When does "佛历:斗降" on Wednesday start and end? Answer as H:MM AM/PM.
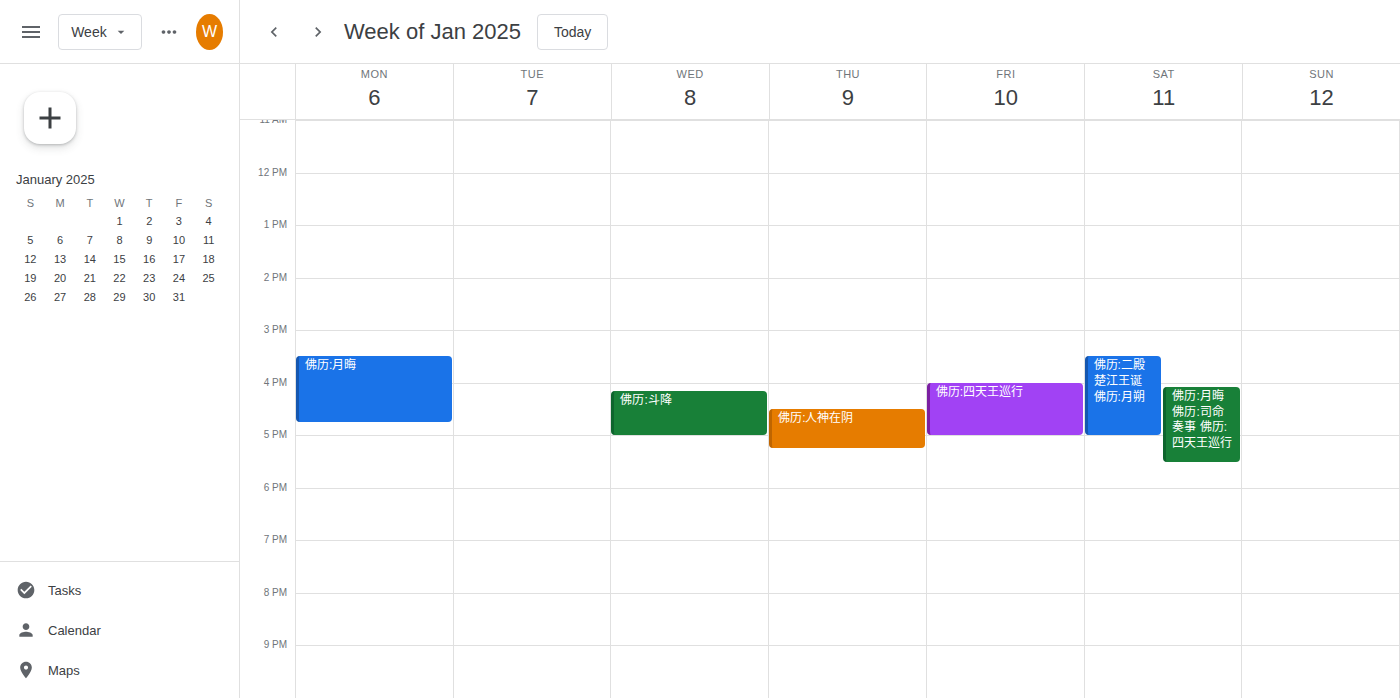
4:10 PM to 5:00 PM